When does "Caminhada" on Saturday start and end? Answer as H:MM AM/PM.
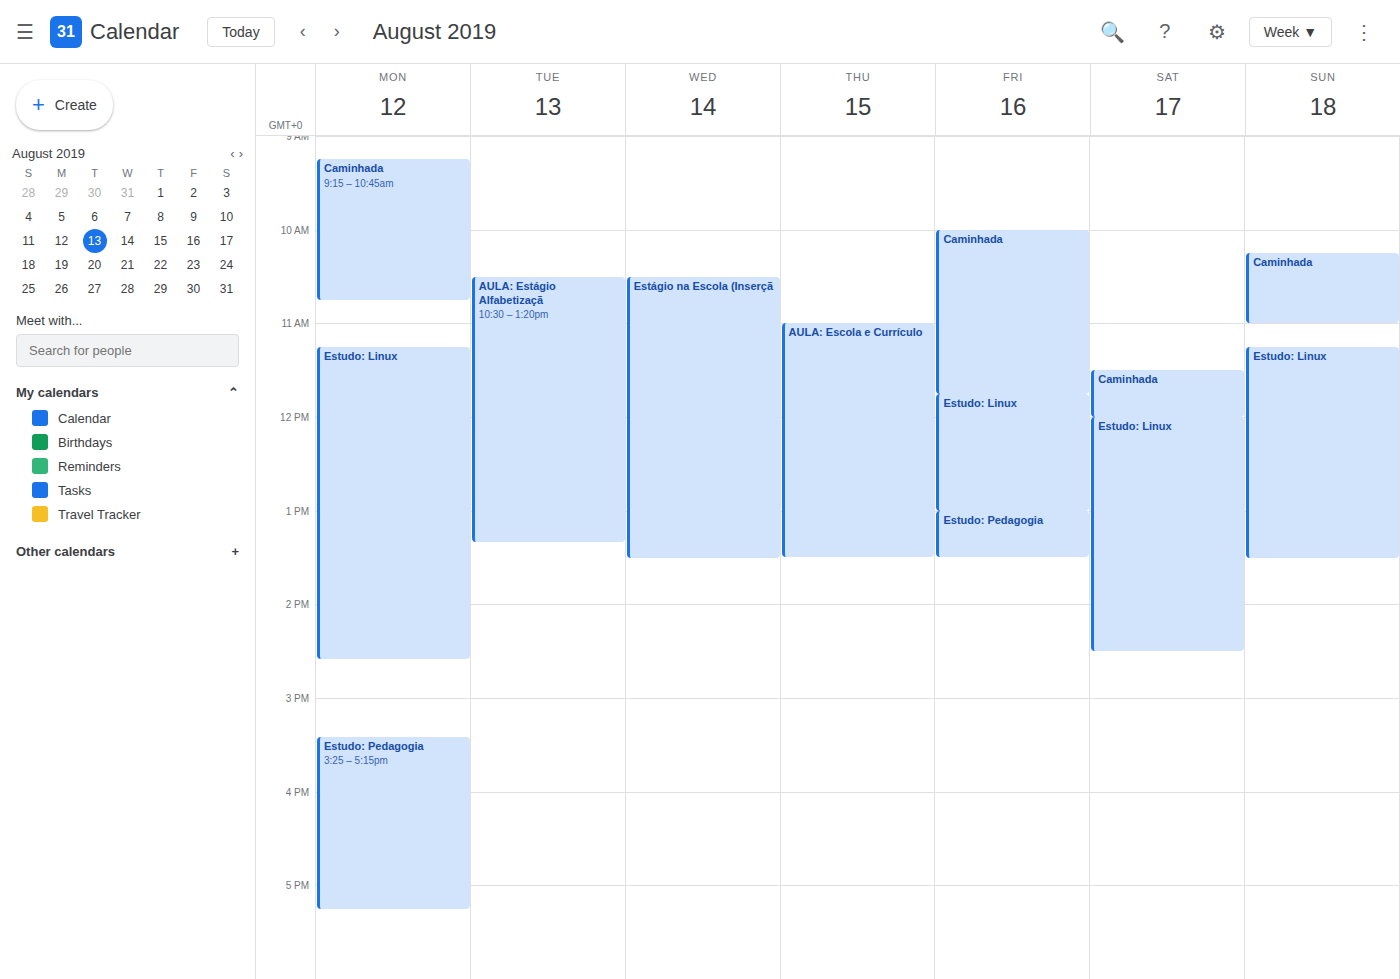
11:30 AM to 12:00 PM